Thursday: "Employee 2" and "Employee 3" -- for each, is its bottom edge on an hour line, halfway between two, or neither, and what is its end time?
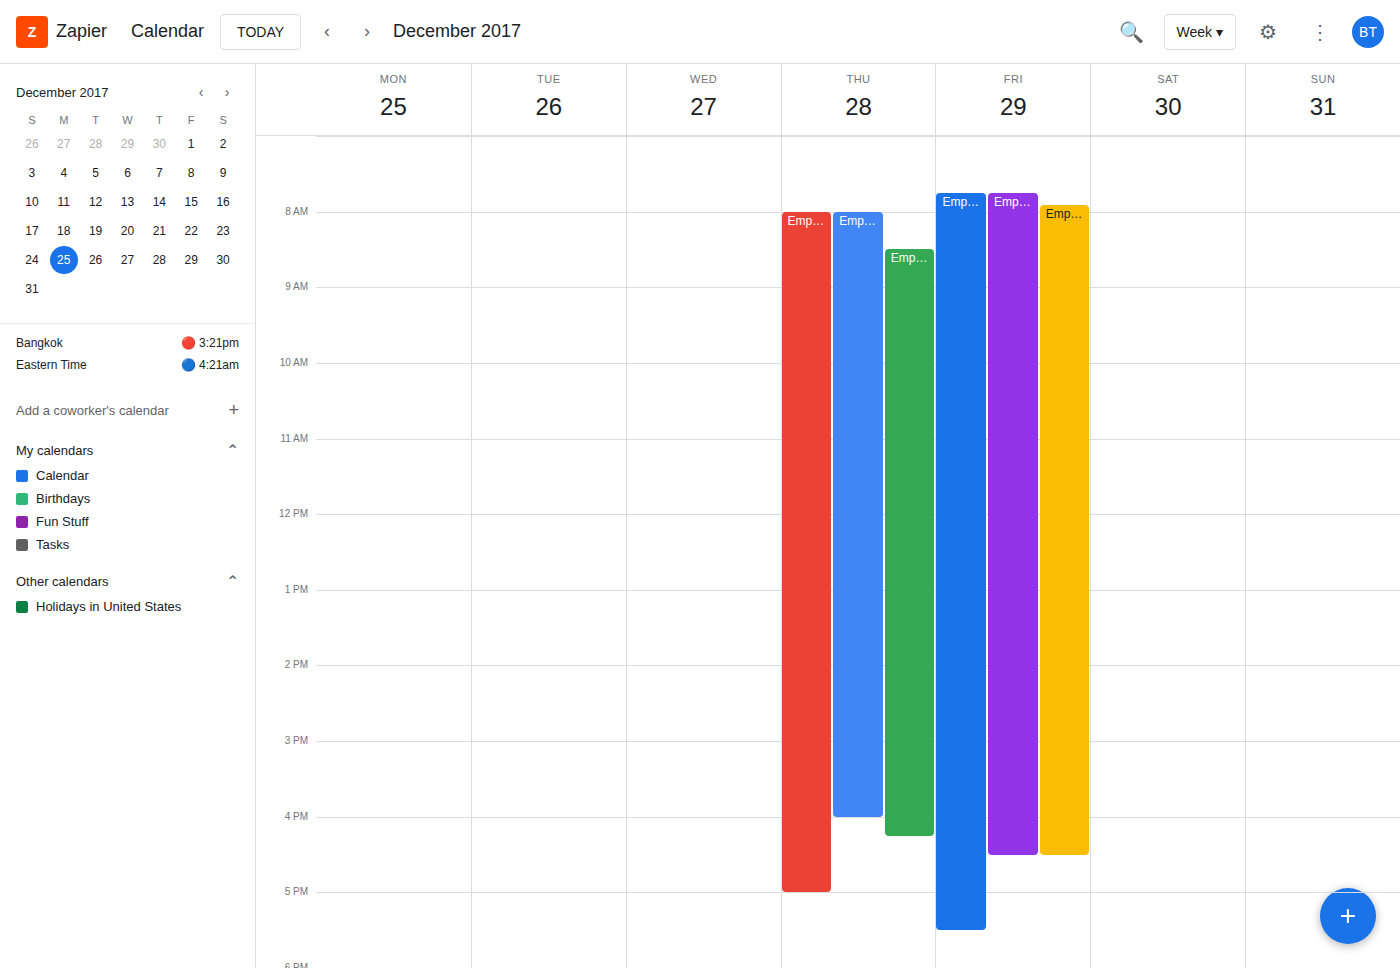
"Employee 2": 4:00 PM, exactly on the 4 PM line. "Employee 3": 5:00 PM, exactly on the 5 PM line.